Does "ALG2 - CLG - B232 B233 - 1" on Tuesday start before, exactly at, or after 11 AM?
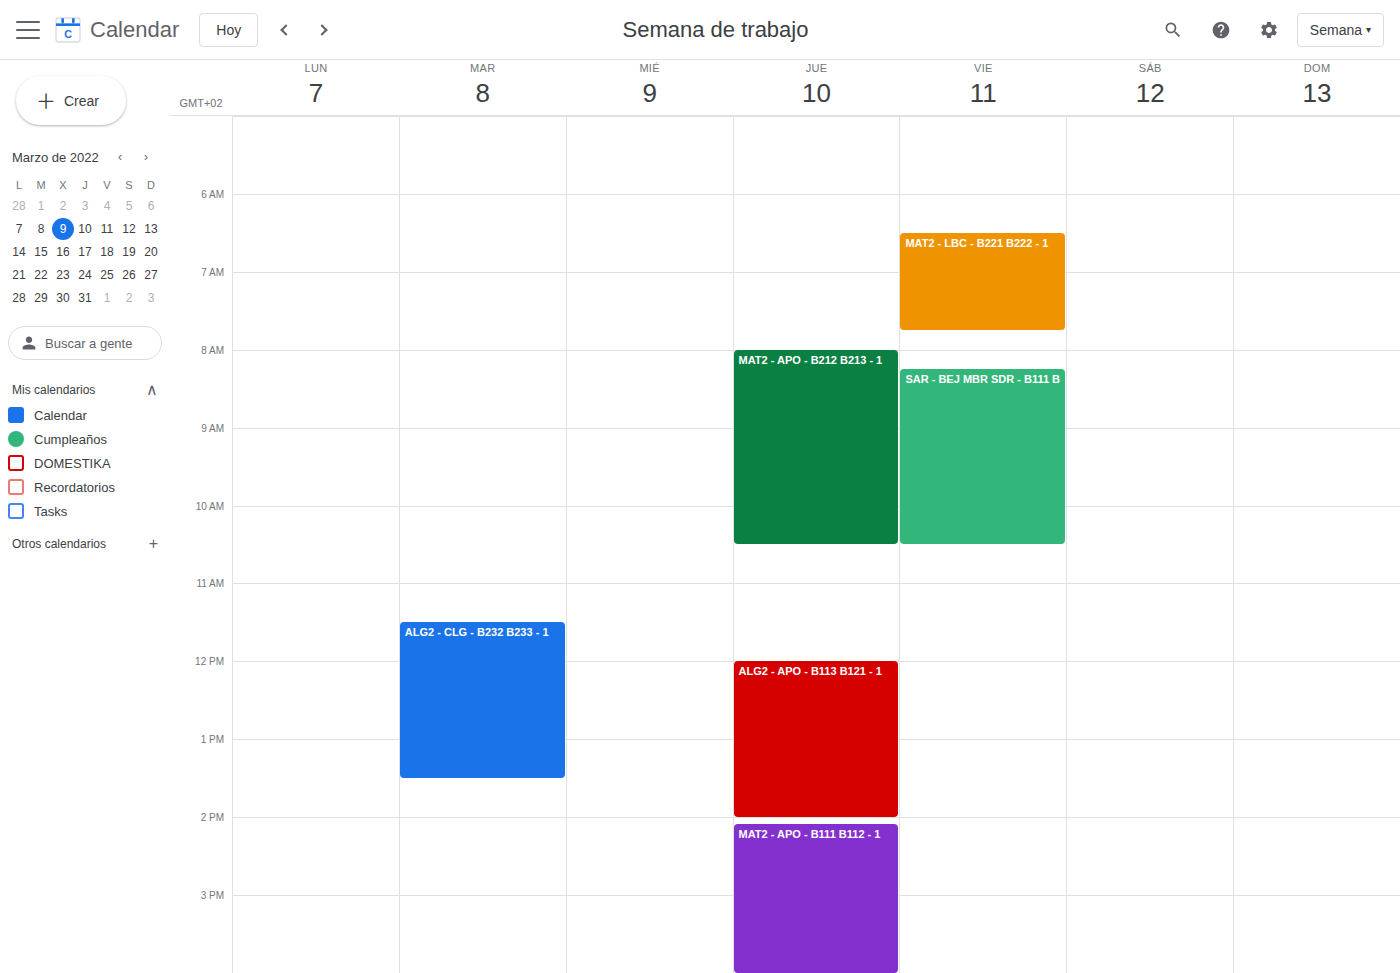
11:30 AM -- after 11 AM, 30 minutes below the 11 AM line.